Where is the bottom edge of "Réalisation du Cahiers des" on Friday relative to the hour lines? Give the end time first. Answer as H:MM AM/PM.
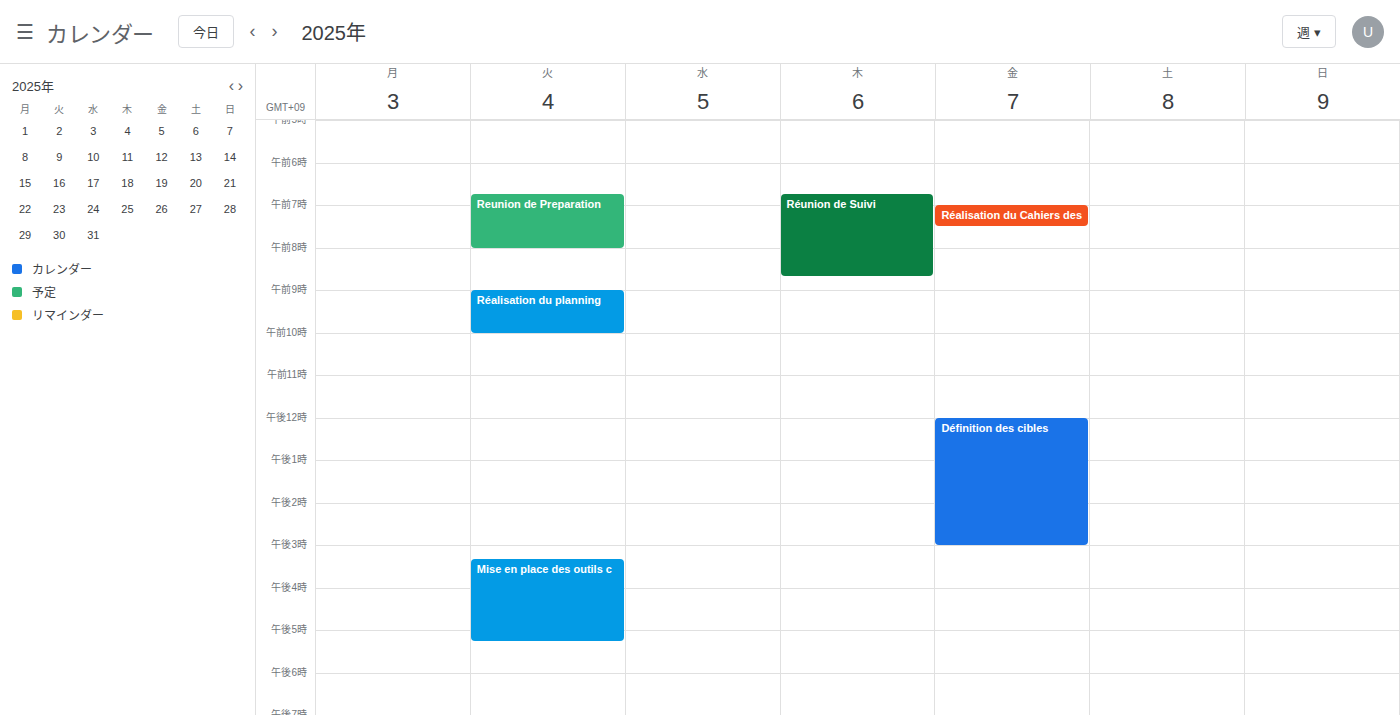
7:30 AM -- halfway between the 7 AM and 8 AM lines.